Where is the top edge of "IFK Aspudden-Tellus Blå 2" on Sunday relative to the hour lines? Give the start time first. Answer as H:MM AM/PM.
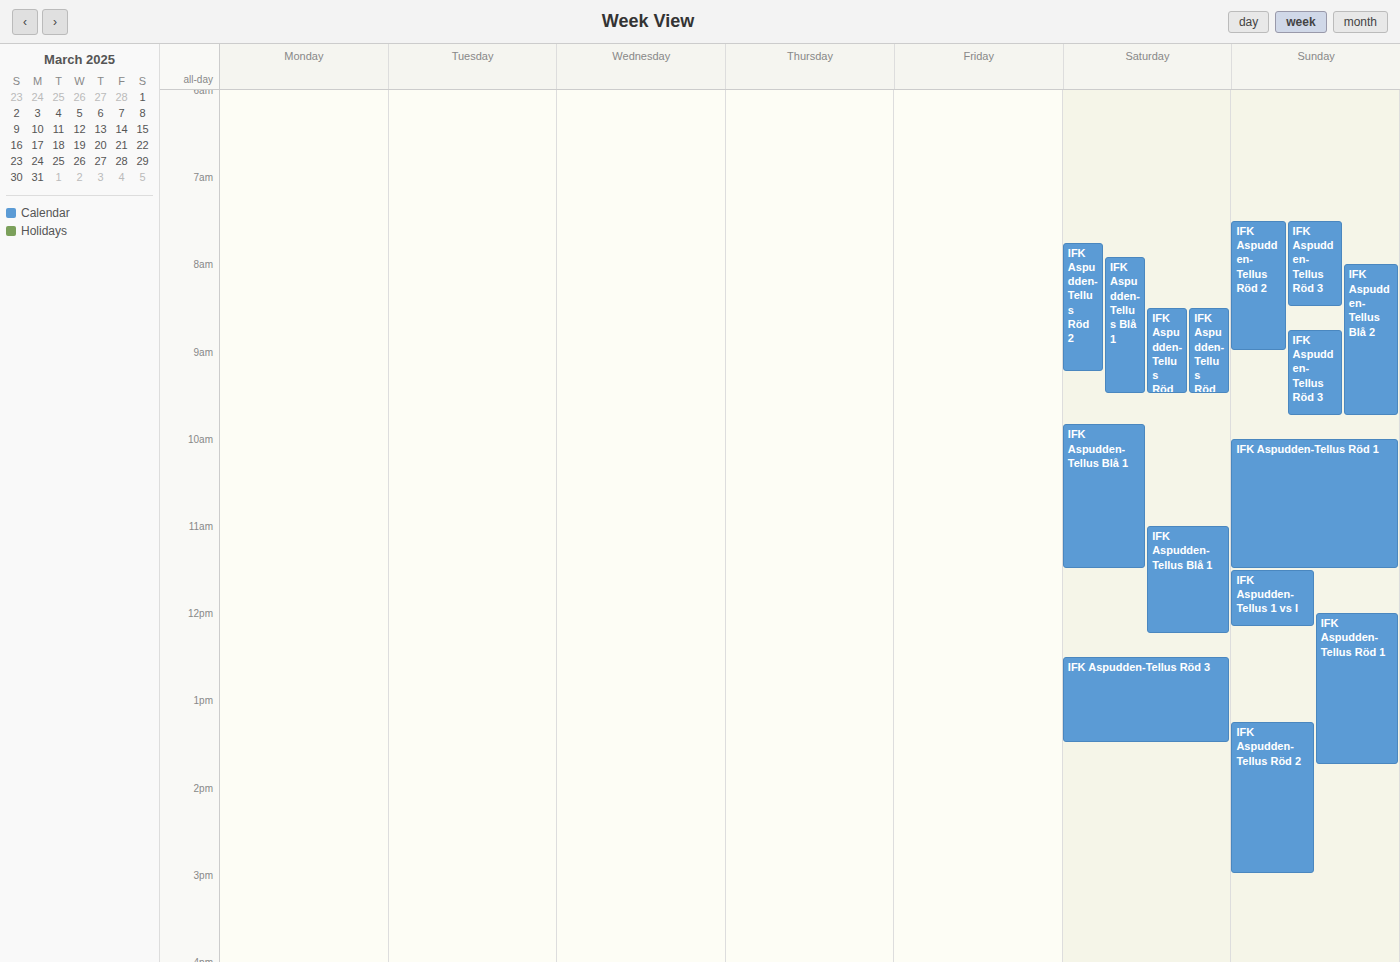
8:00 AM -- exactly on the 8 AM line.